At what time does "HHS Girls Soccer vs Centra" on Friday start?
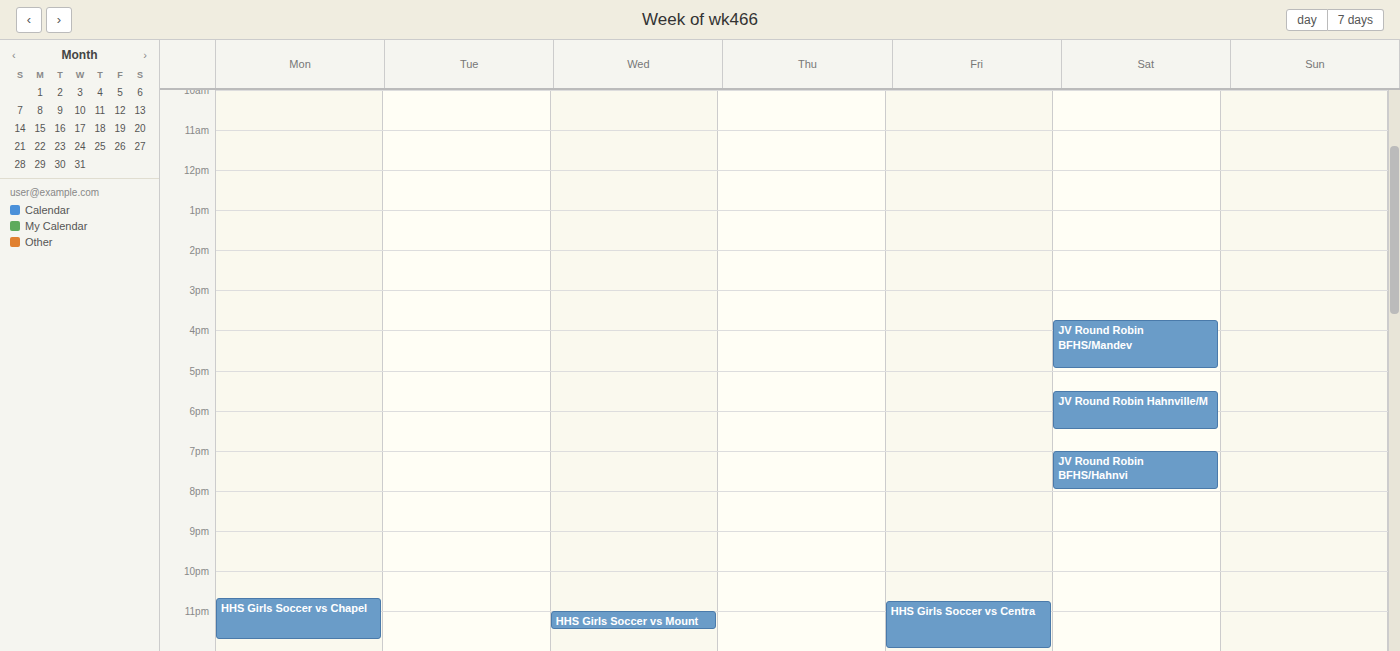
10:45 PM